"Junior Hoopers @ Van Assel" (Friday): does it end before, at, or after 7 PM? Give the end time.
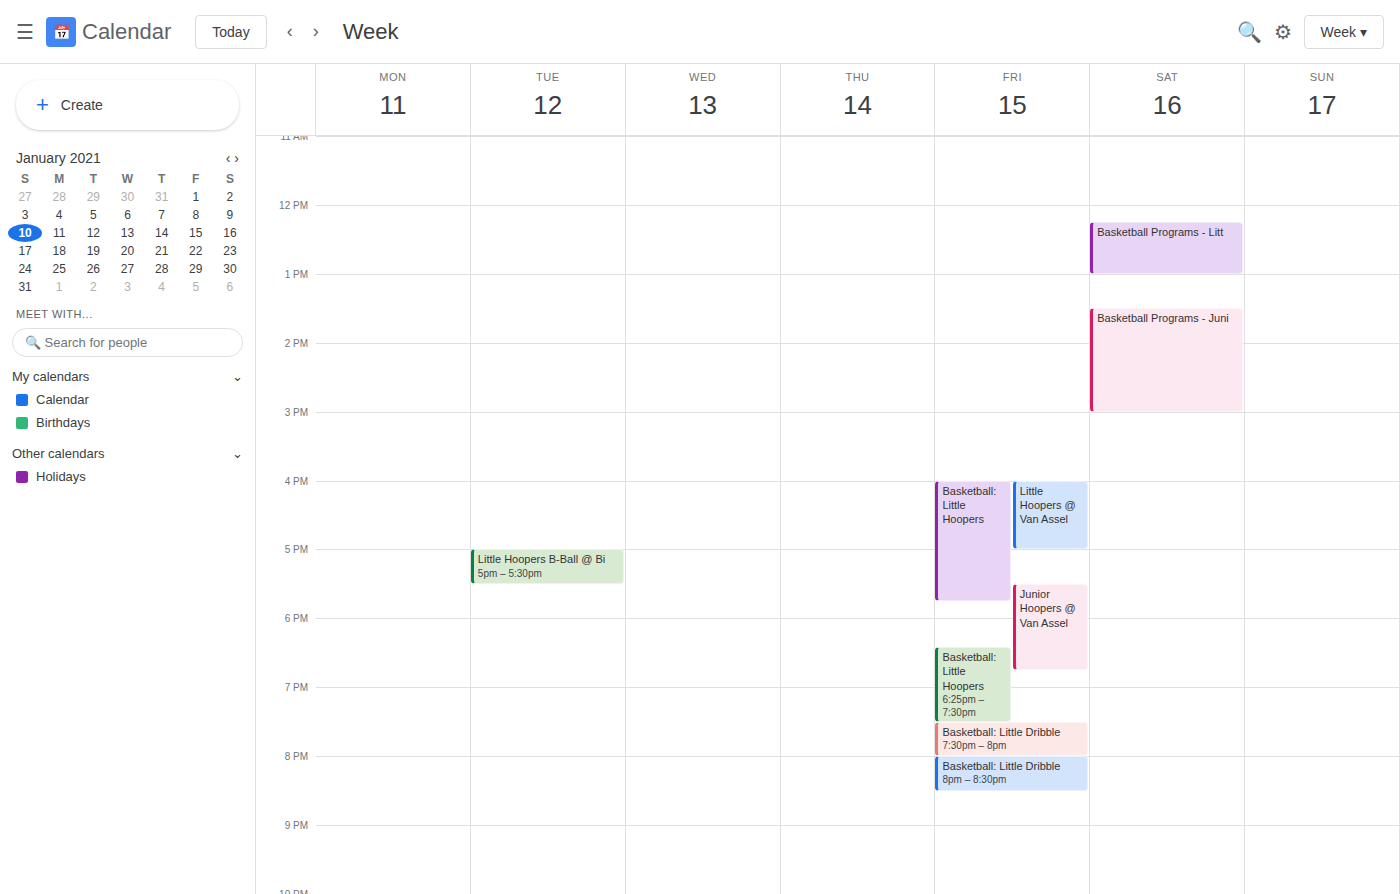
6:45 PM -- before 7 PM, 15 minutes above the 7 PM line.